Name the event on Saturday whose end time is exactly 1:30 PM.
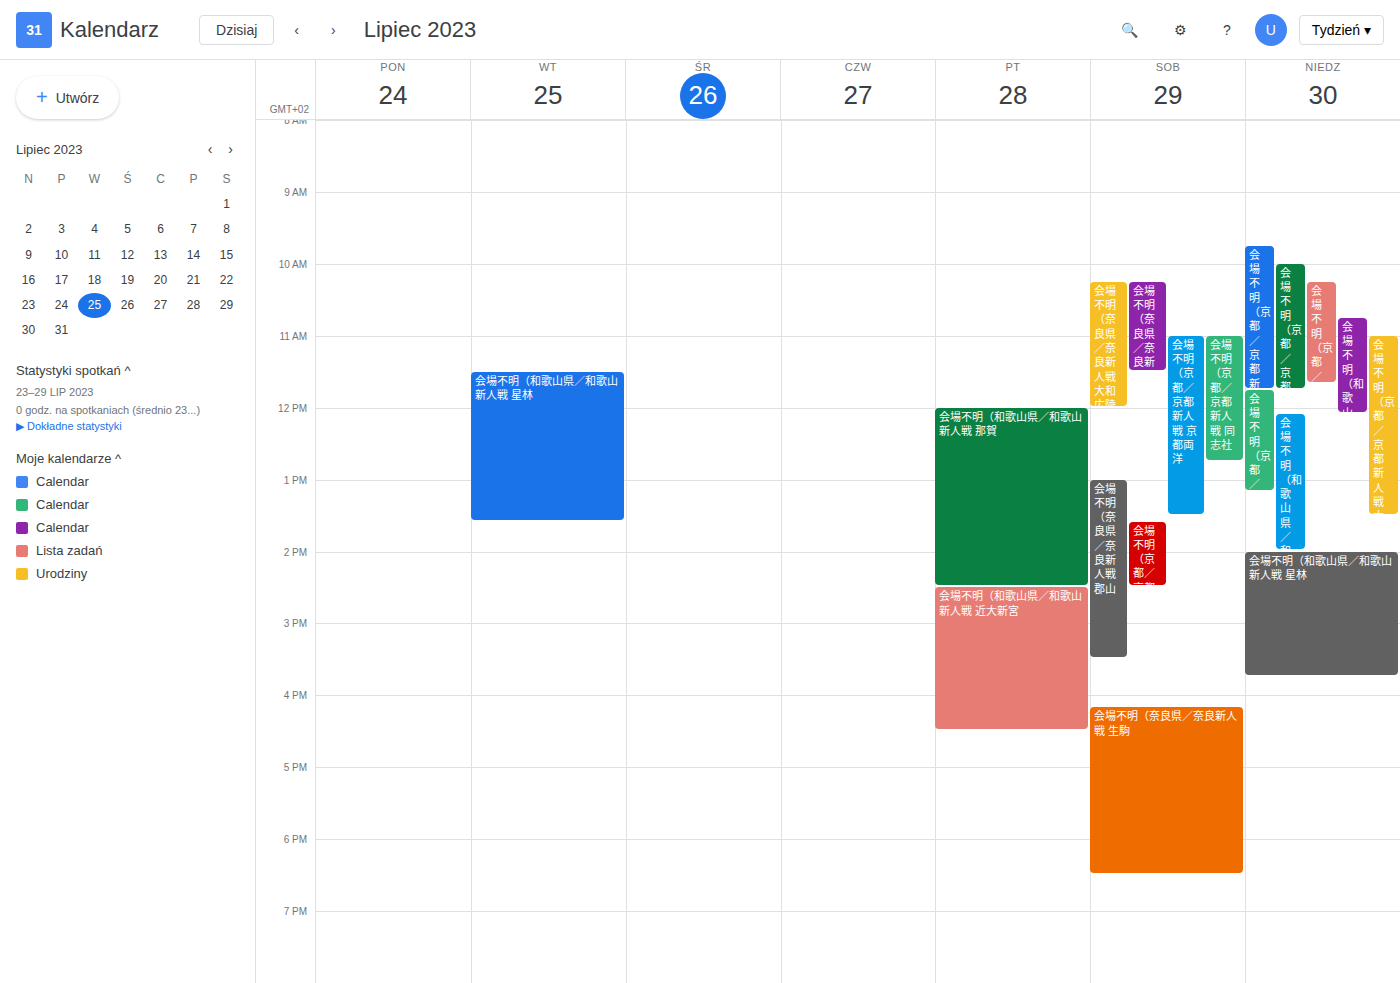
"会場不明（京都／京都新人戦 京都両洋"